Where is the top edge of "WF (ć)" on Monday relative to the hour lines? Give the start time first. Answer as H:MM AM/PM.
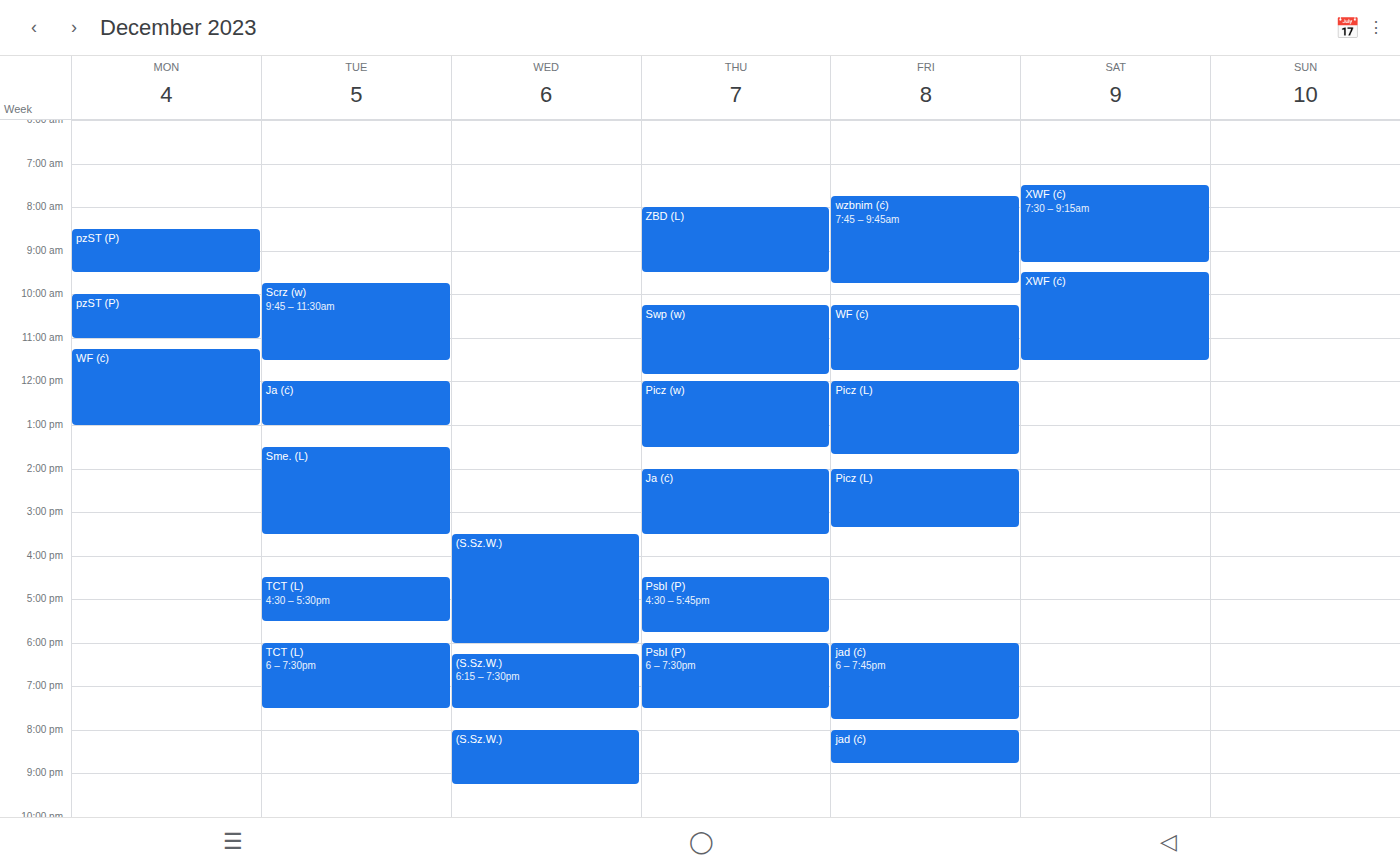
11:15 AM -- neither: a quarter of the way from the 11 AM line to the 12 PM line.